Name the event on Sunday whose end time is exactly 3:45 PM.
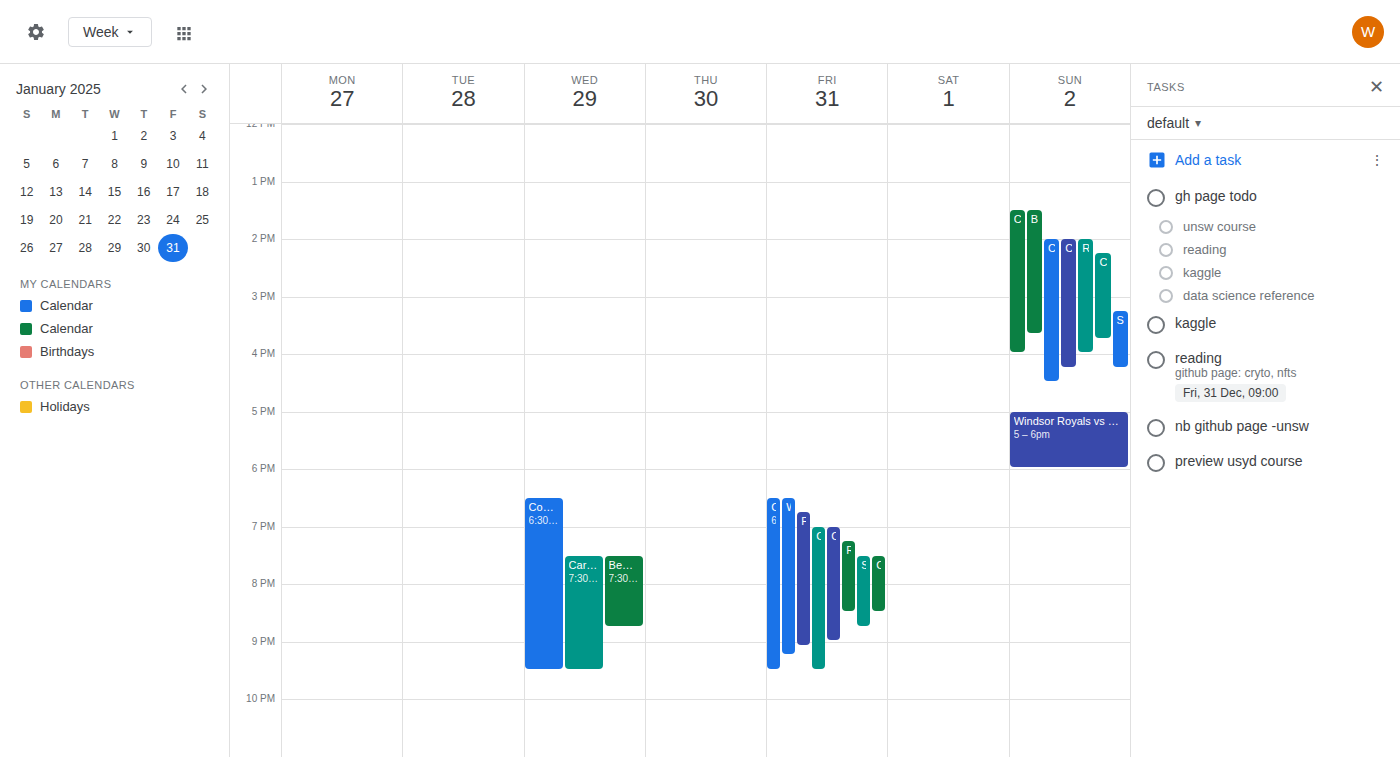
"Coomera Cubs vs Beenleigh"